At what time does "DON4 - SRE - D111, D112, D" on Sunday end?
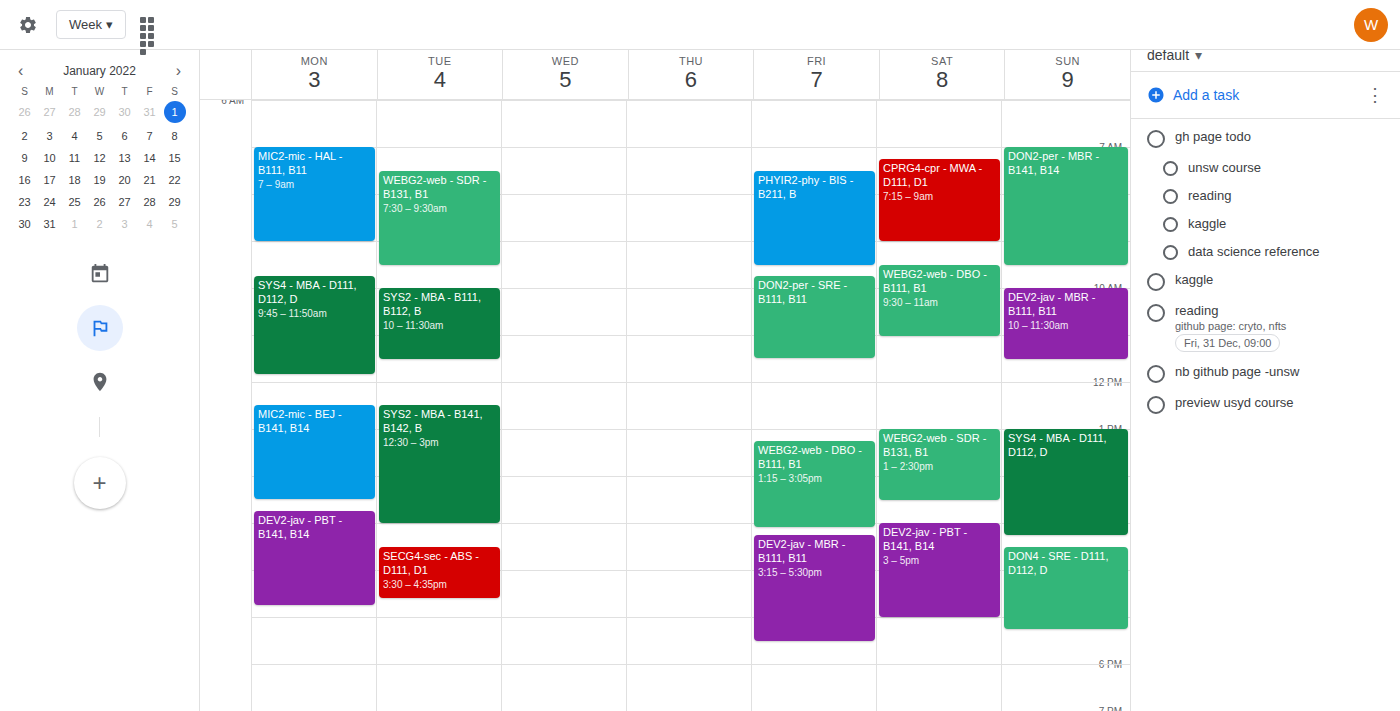
5:15 PM